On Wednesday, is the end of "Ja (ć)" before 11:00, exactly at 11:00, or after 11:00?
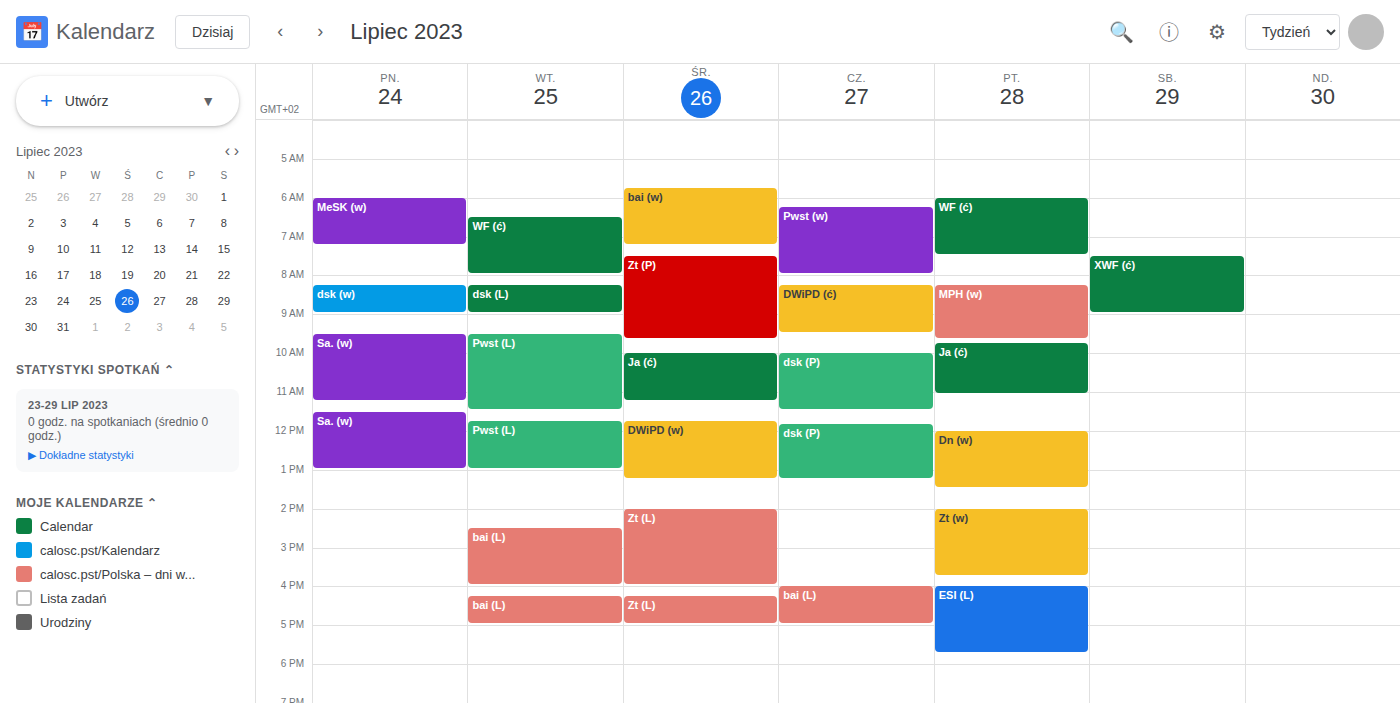
11:15 -- after 11:00, 15 minutes below the 11:00 line.